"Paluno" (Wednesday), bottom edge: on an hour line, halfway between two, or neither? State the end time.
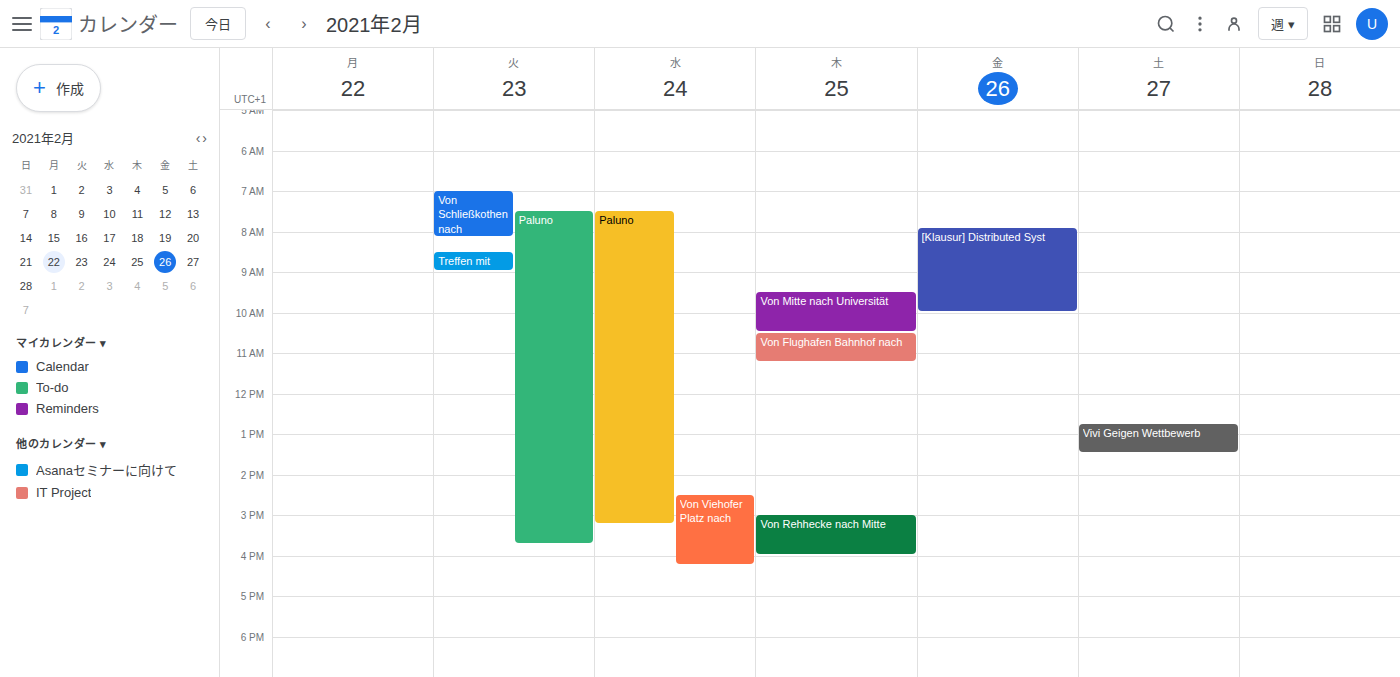
3:15 PM -- neither: a quarter of the way from the 3 PM line to the 4 PM line.